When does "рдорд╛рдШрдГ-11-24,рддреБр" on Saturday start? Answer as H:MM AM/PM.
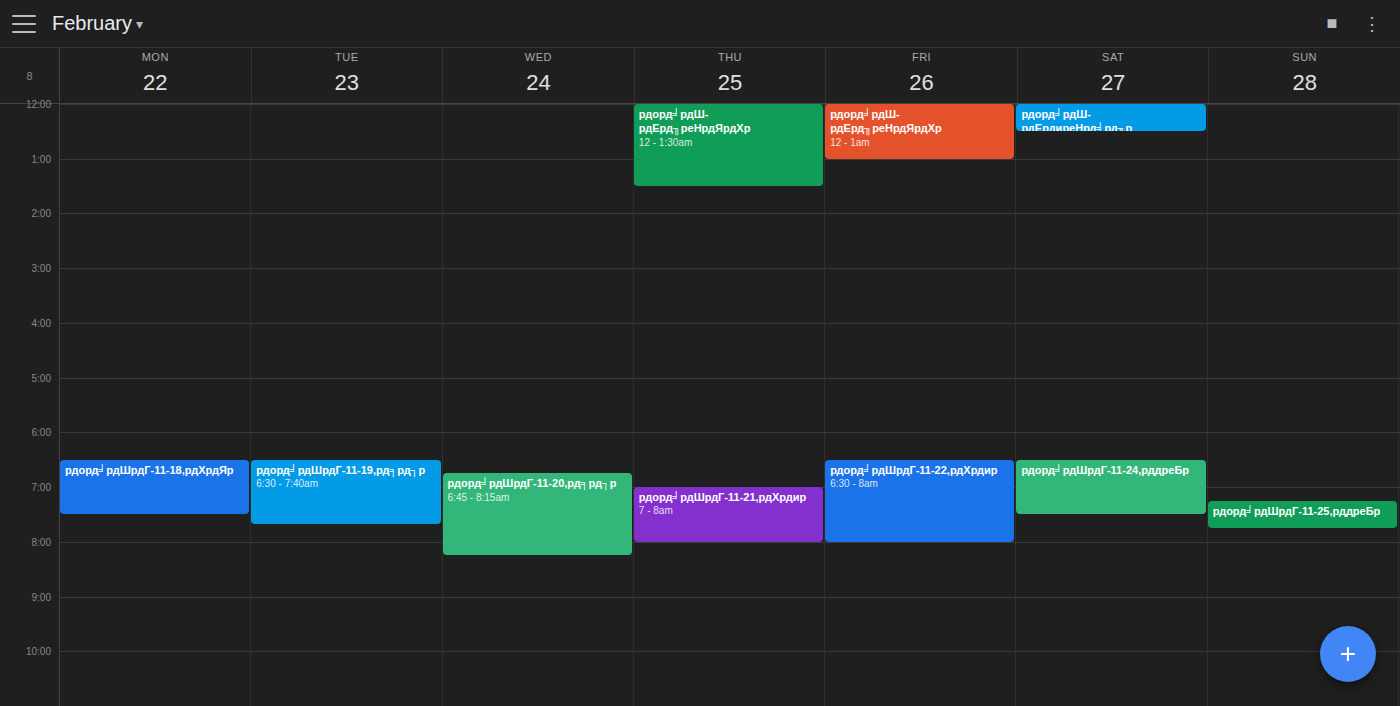
6:30 AM